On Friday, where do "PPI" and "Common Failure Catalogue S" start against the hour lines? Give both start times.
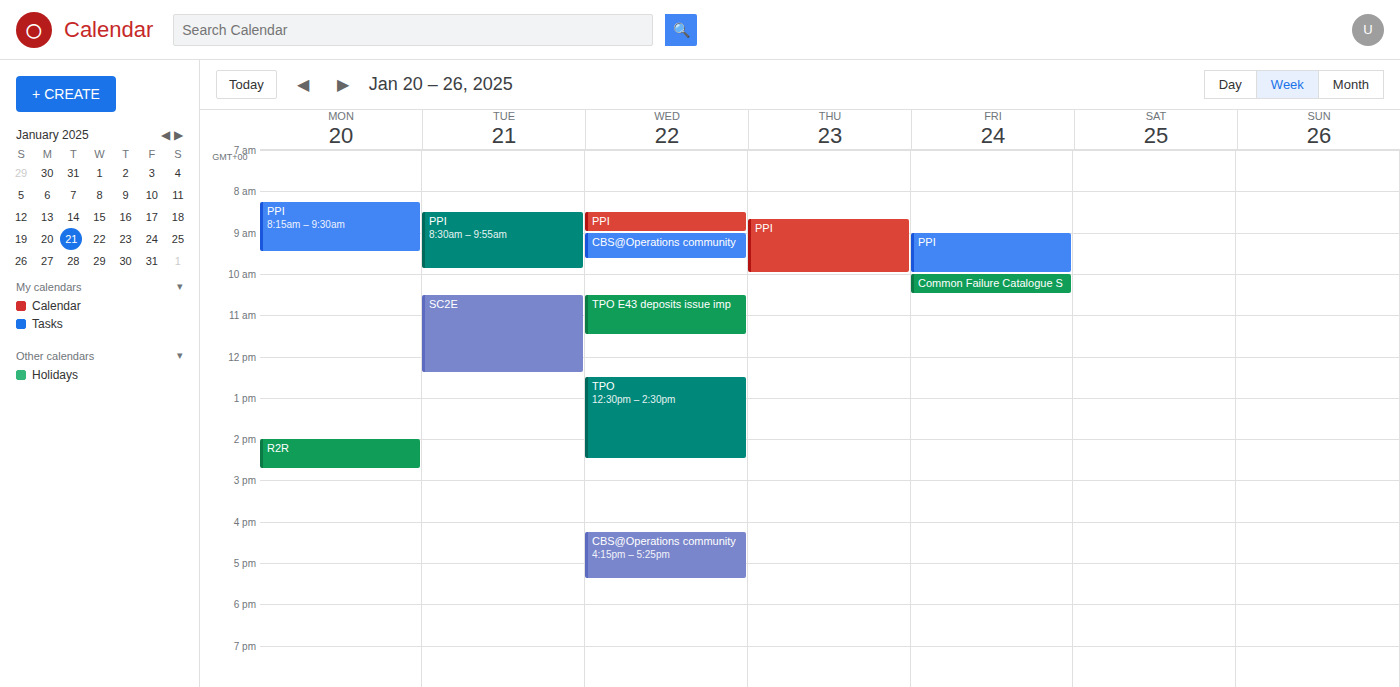
"PPI": 9:00 AM, exactly on the 9 AM line. "Common Failure Catalogue S": 10:00 AM, exactly on the 10 AM line.